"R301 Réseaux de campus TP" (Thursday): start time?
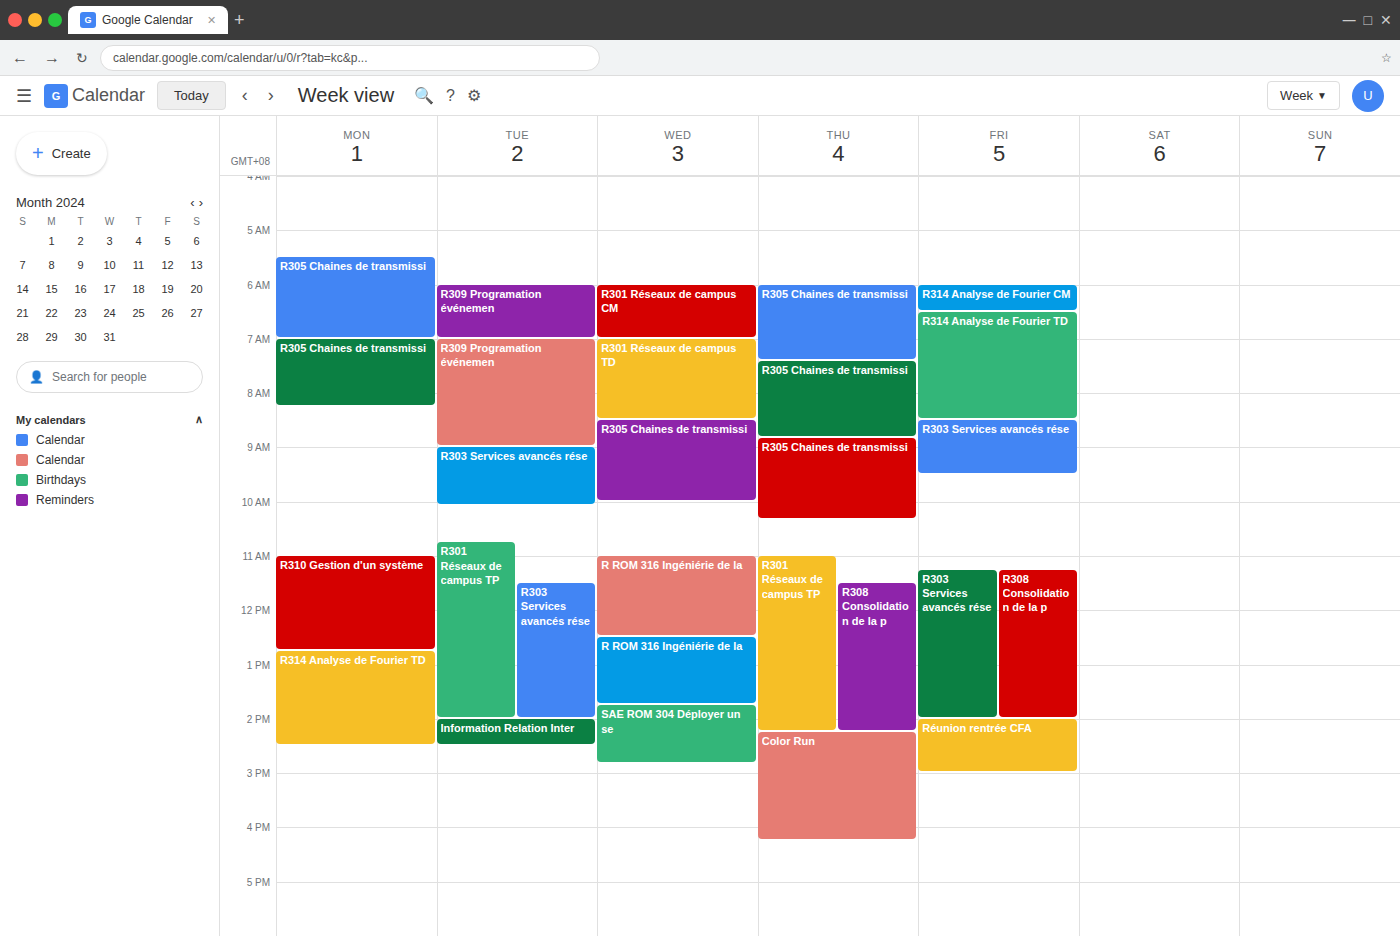
11:00 AM